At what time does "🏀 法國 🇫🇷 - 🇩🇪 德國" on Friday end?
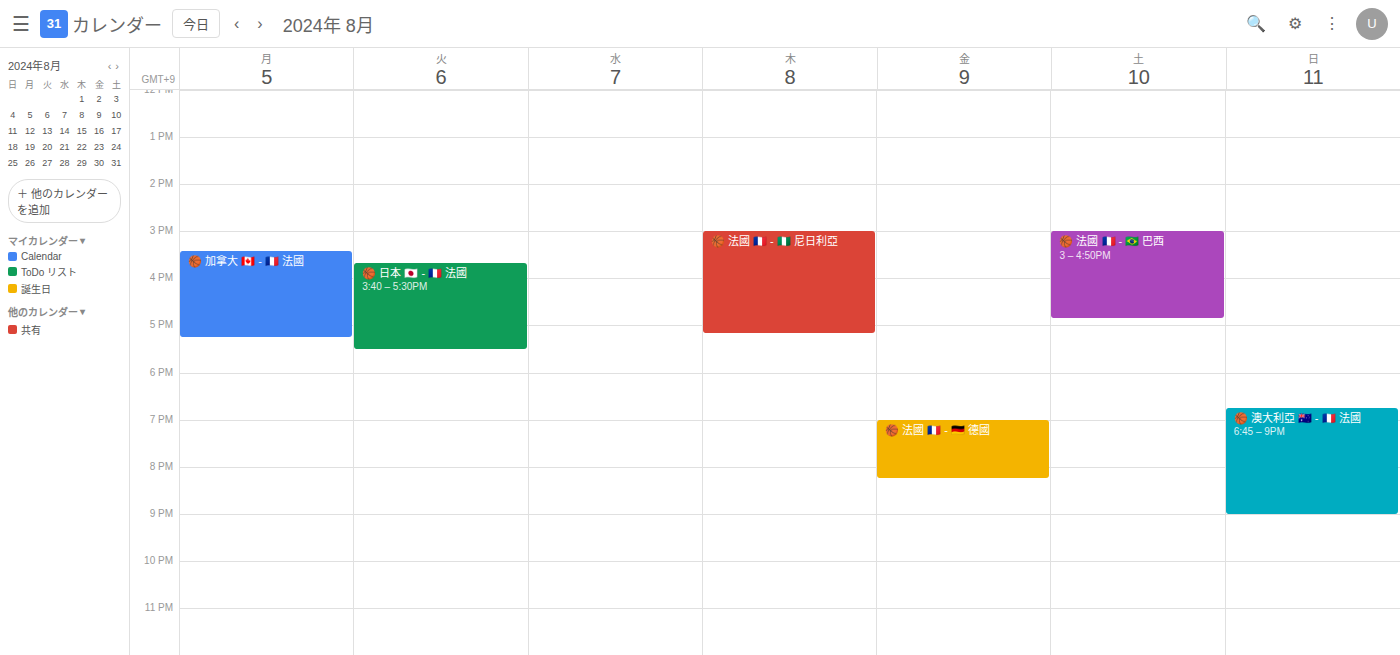
8:15 PM